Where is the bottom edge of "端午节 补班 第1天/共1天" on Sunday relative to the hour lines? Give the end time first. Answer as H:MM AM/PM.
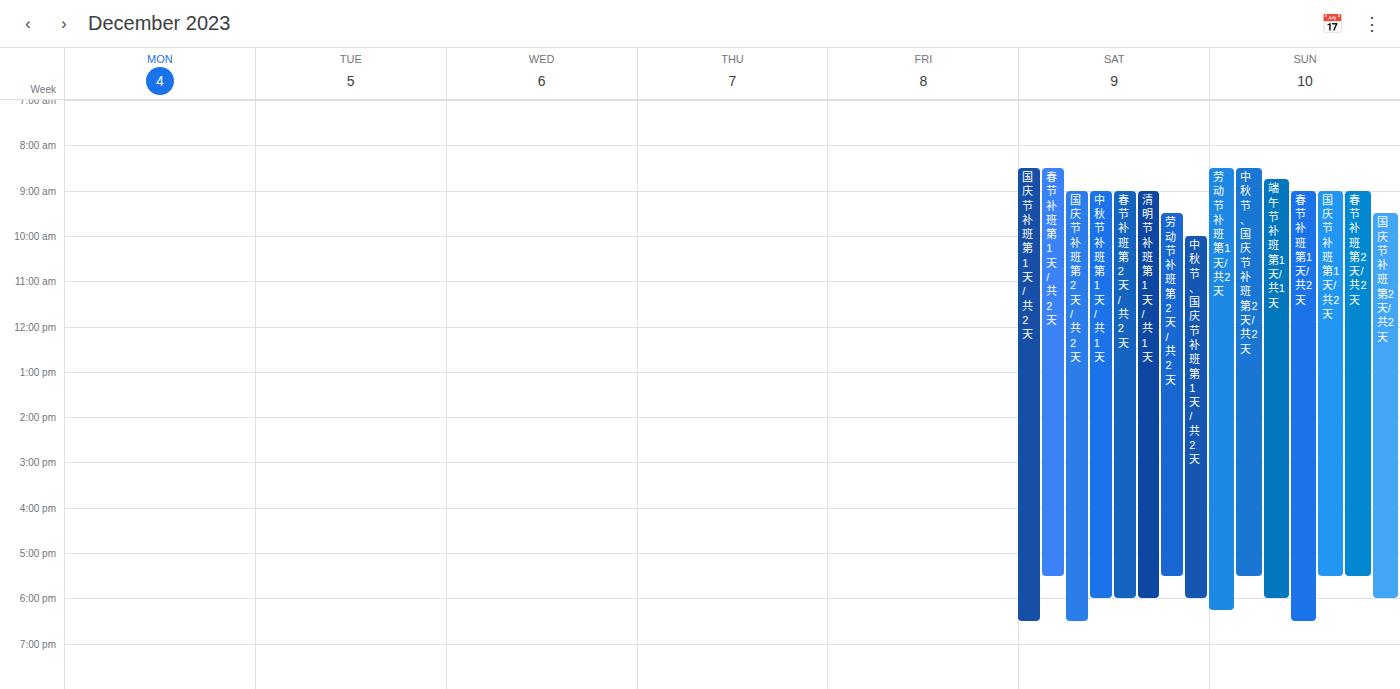
6:00 PM -- exactly on the 6 PM line.